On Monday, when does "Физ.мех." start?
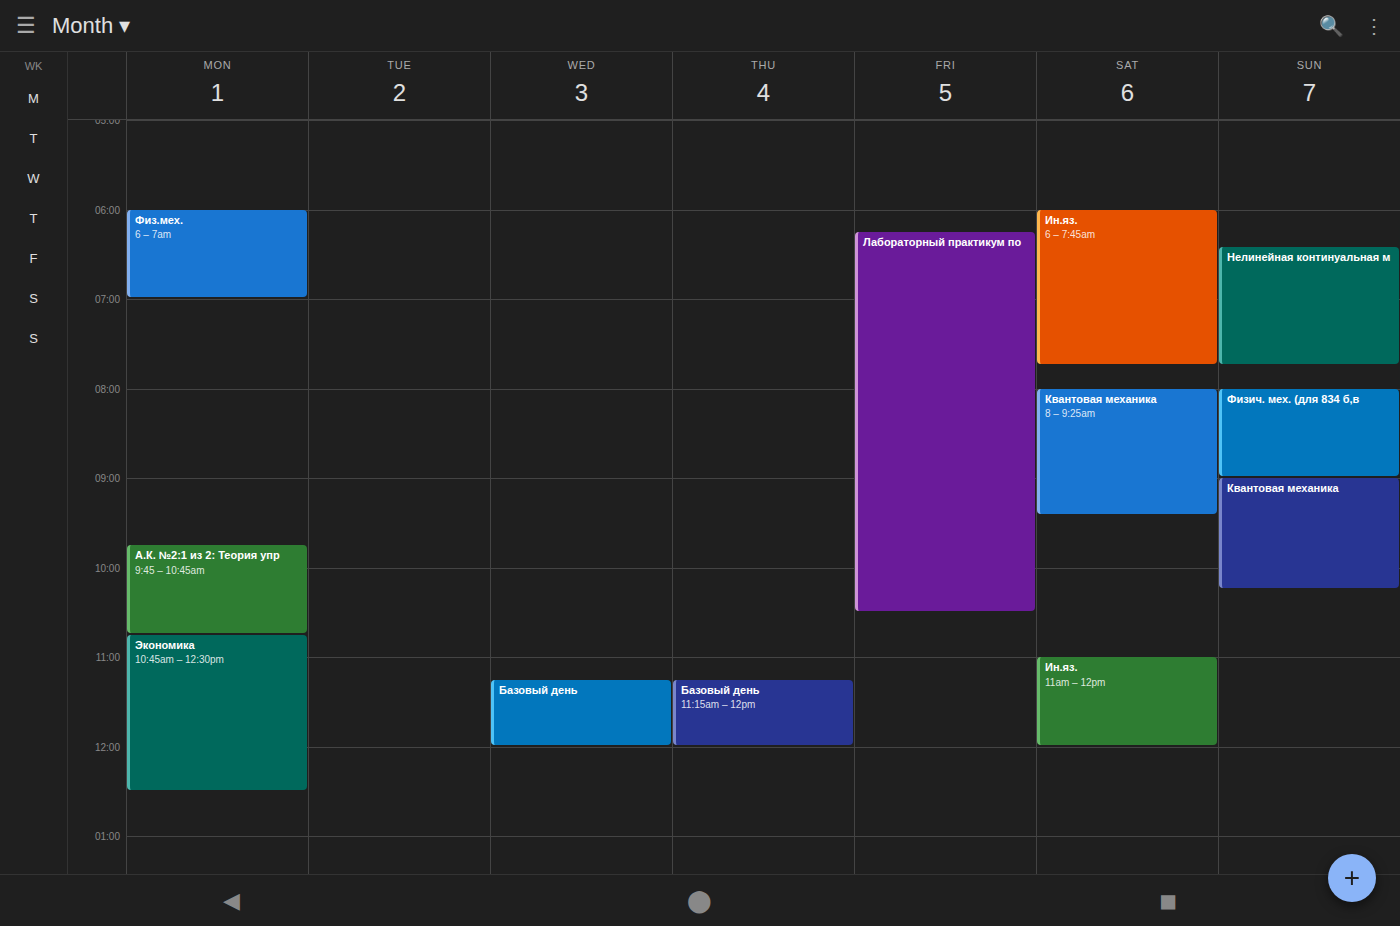
6:00 AM